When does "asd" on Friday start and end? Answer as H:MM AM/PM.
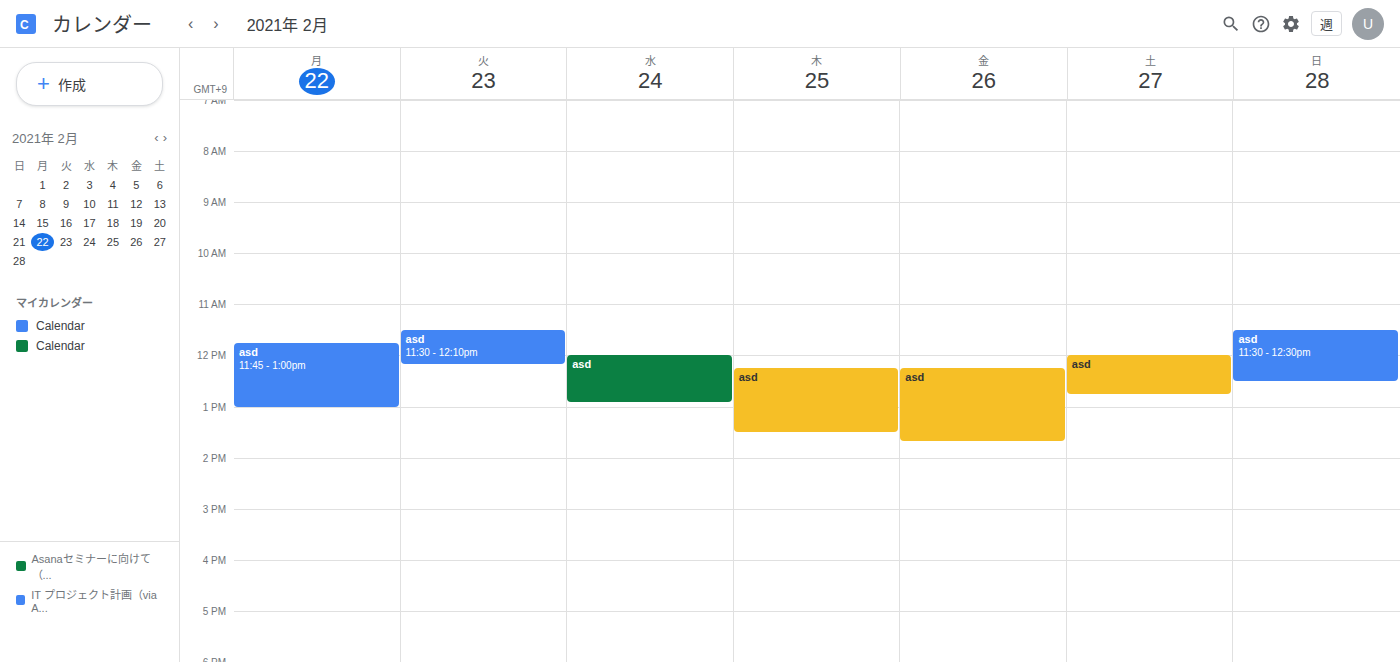
12:15 PM to 1:40 PM